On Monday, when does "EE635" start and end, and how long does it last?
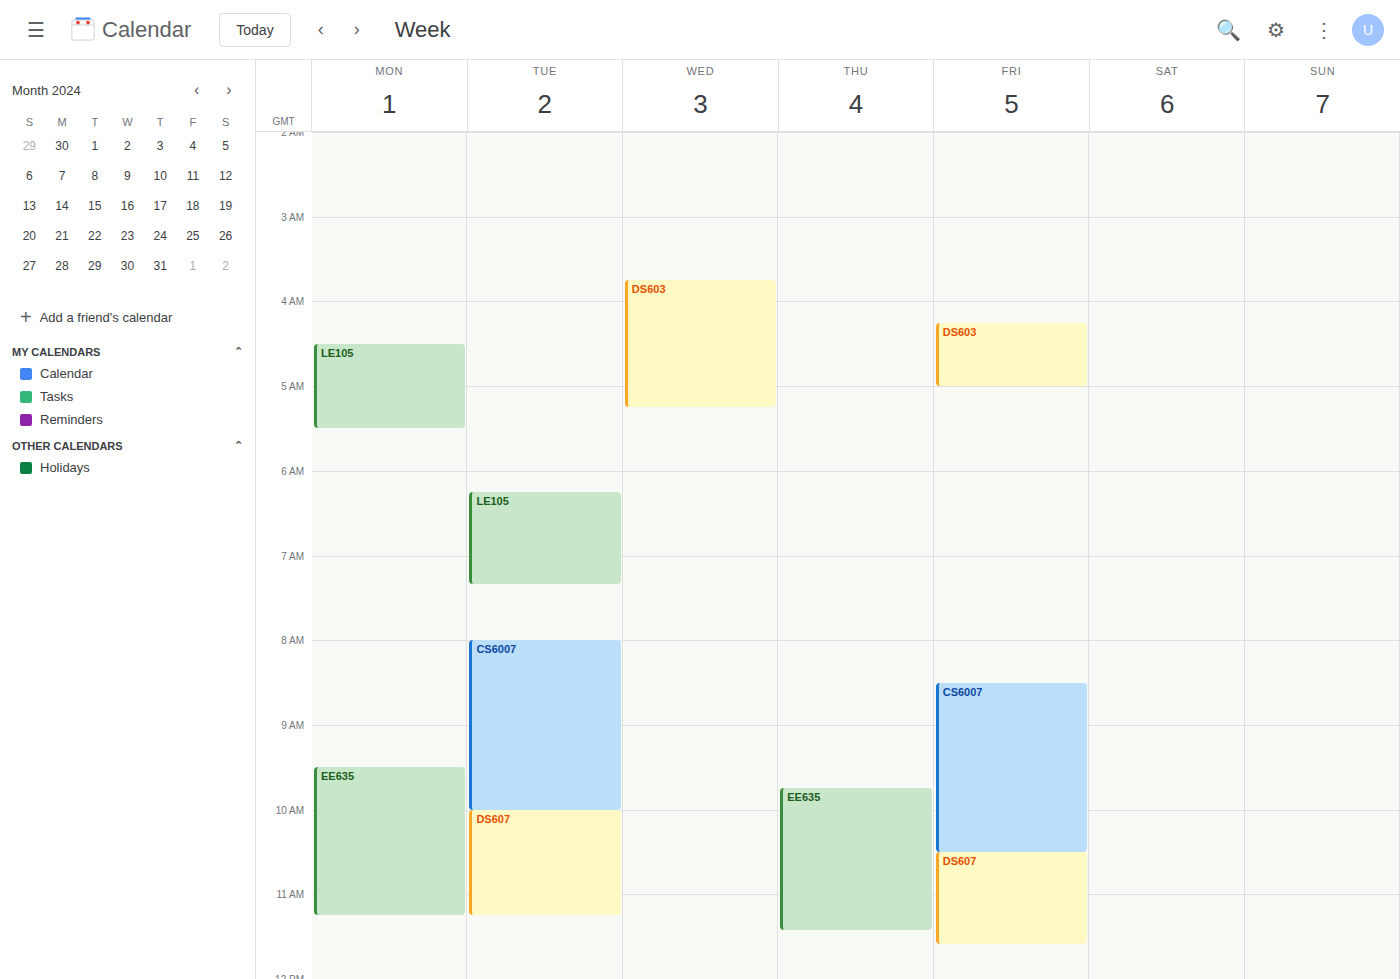
9:30 AM to 11:15 AM, 1 hour 45 minutes